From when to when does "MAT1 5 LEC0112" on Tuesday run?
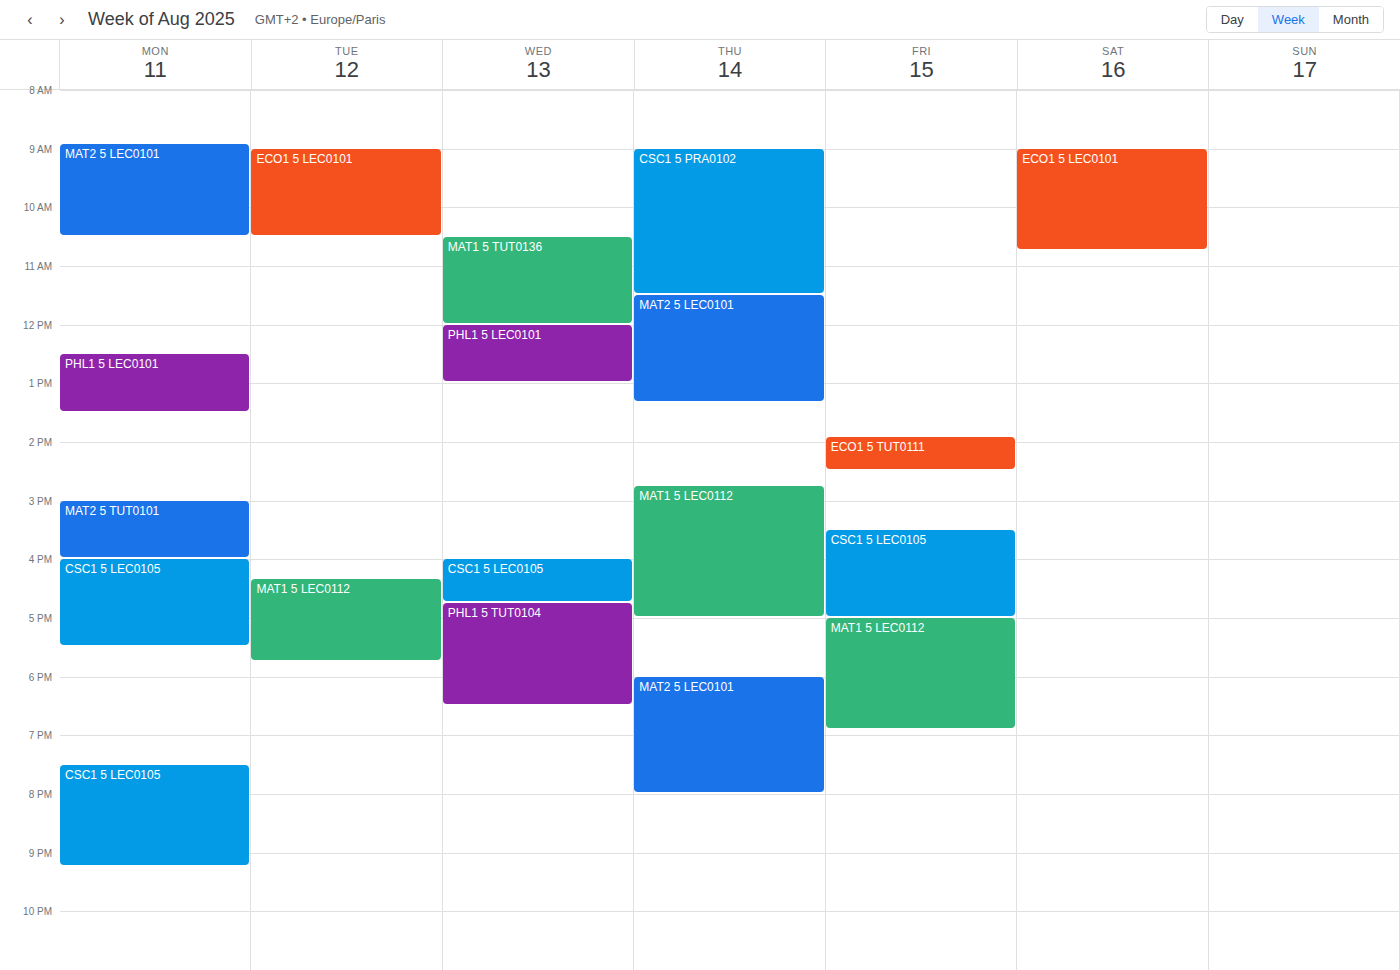
4:20 PM to 5:45 PM